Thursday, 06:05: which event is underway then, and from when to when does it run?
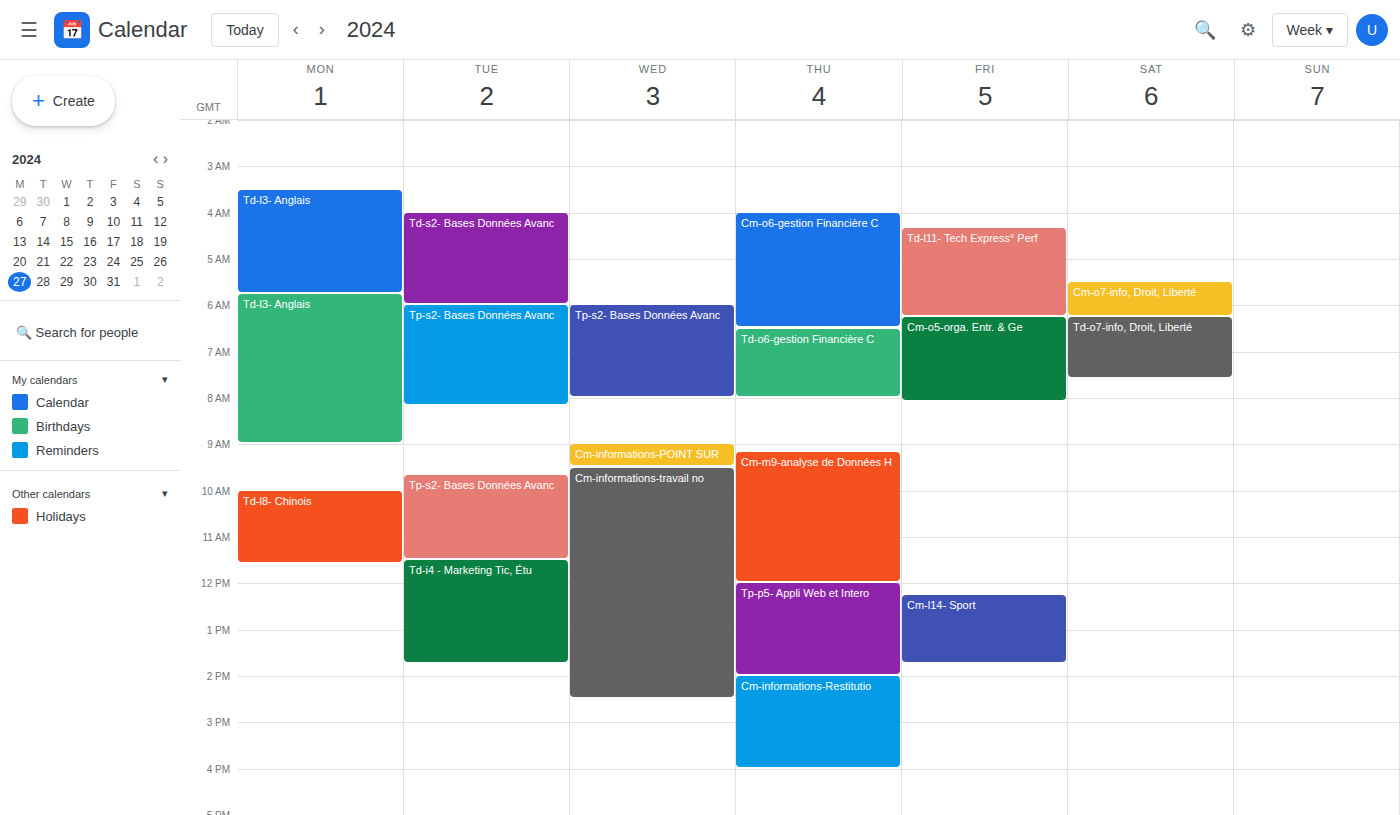
"Cm-o6-gestion Financière C", 04:00 to 06:30